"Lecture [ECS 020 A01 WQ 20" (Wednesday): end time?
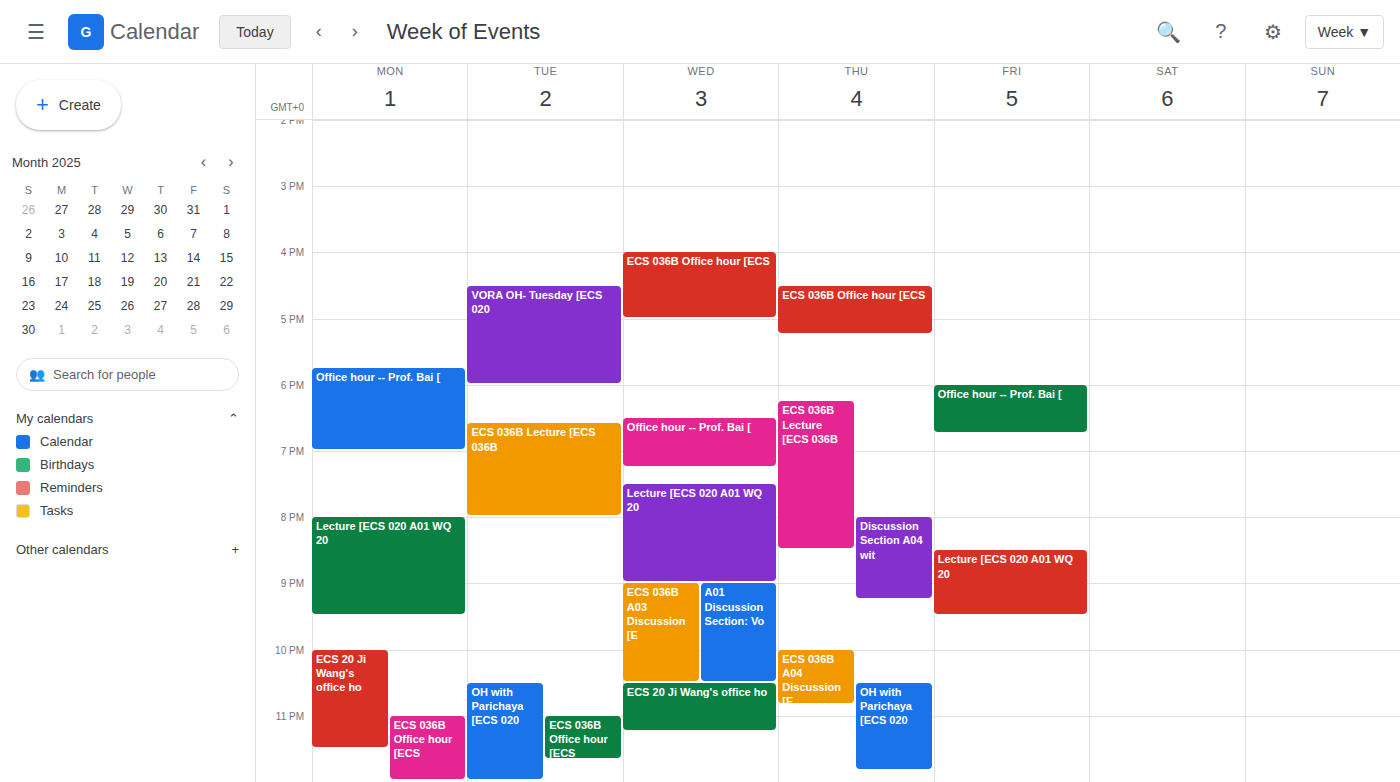
21:00